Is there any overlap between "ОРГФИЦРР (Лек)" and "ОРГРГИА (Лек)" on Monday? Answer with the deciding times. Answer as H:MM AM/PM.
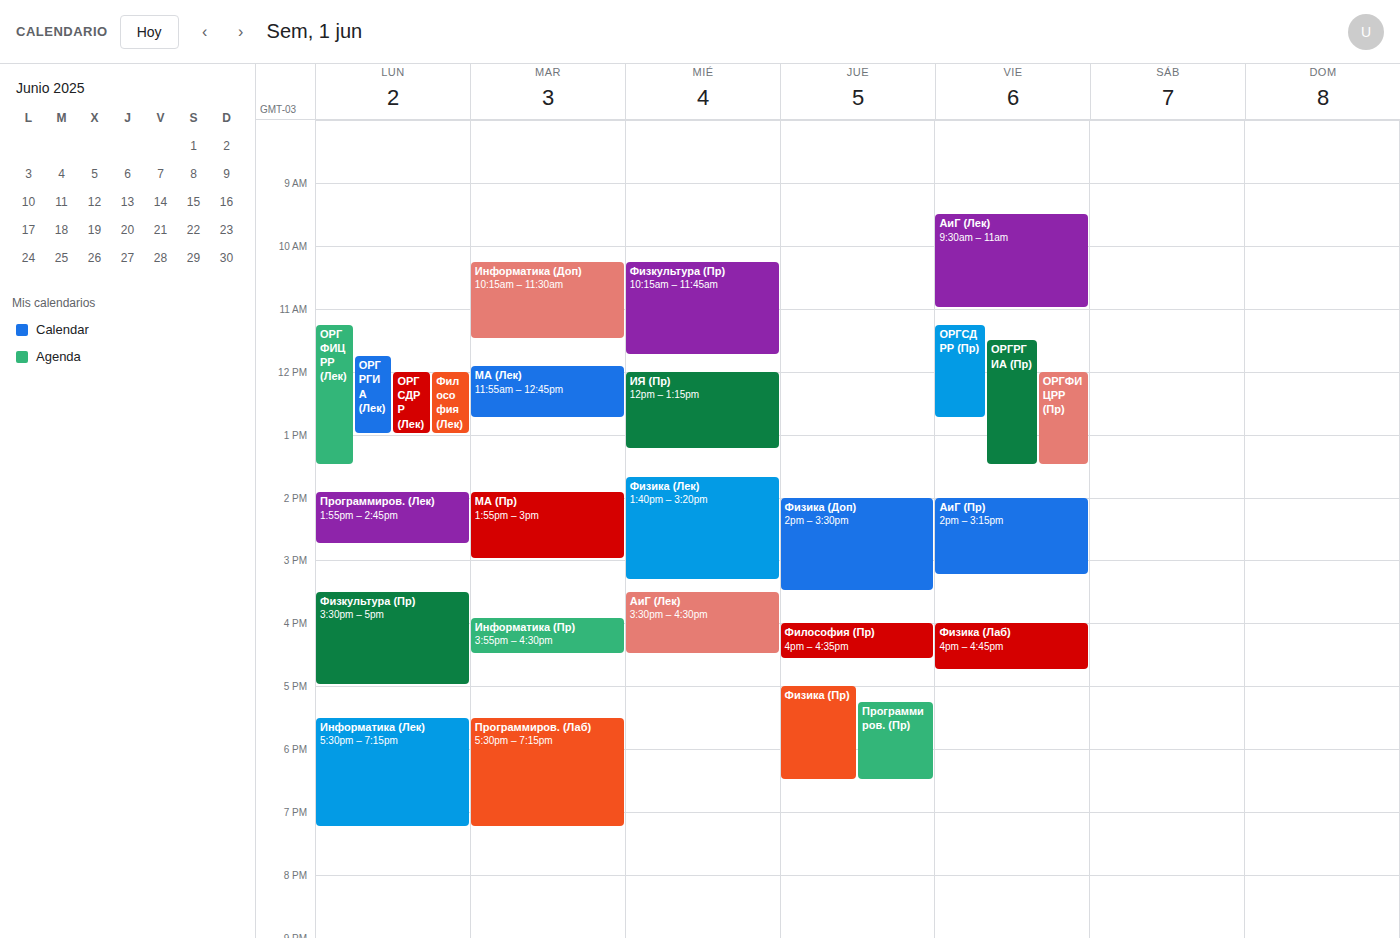
"ОРГРГИА (Лек)" runs 11:45 AM to 1:00 PM, inside "ОРГФИЦРР (Лек)" -- they overlap.